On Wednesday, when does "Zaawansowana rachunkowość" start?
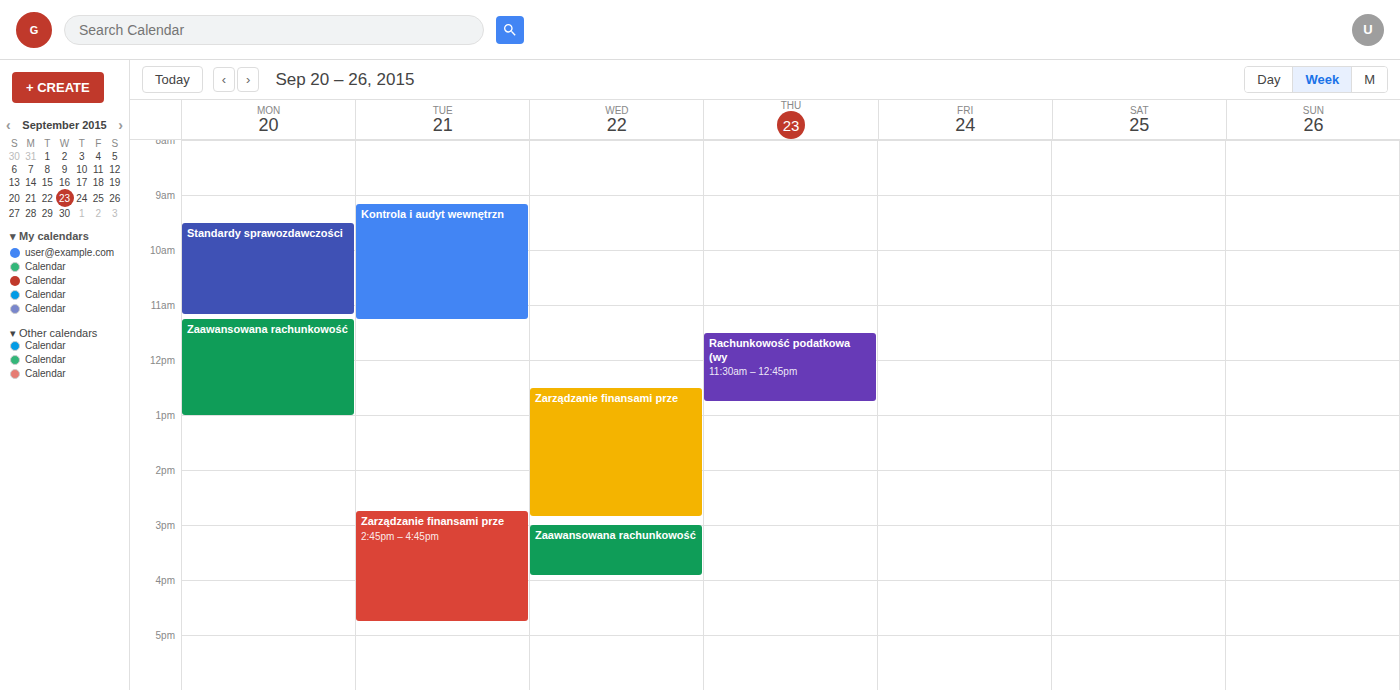
3:00 PM